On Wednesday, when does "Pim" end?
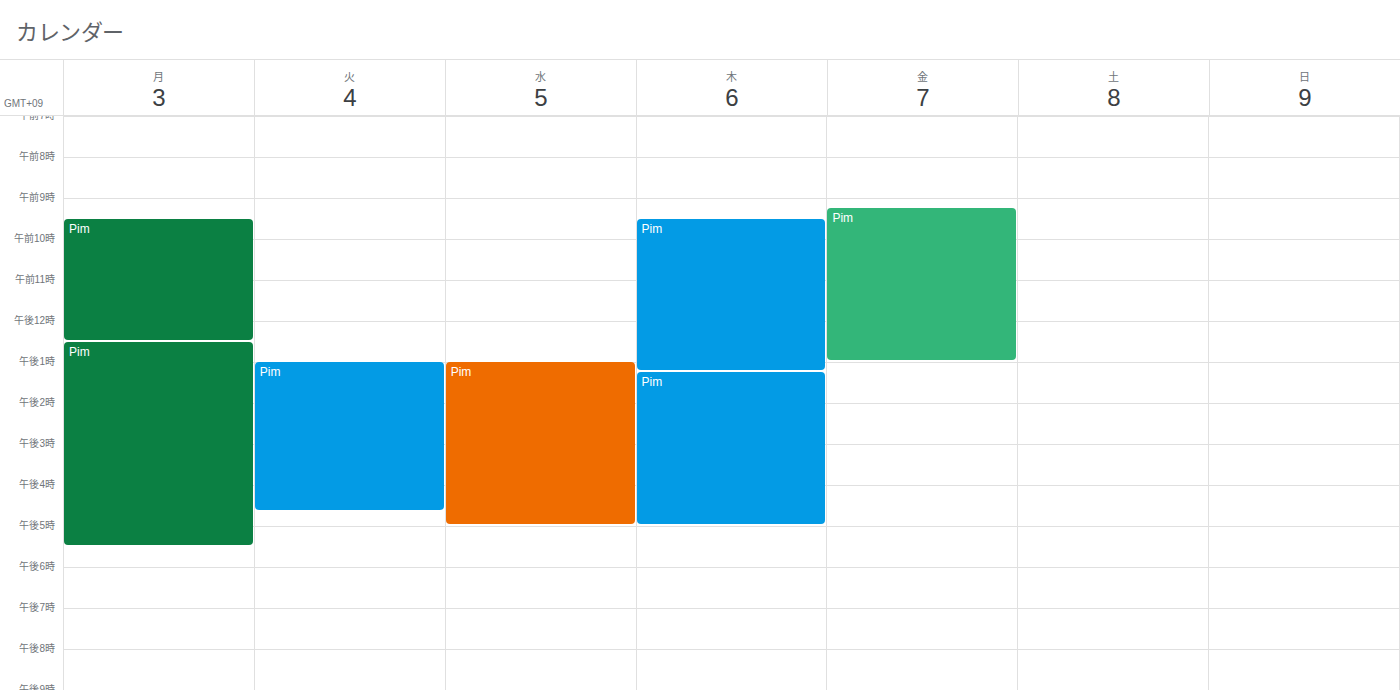
5:00 PM